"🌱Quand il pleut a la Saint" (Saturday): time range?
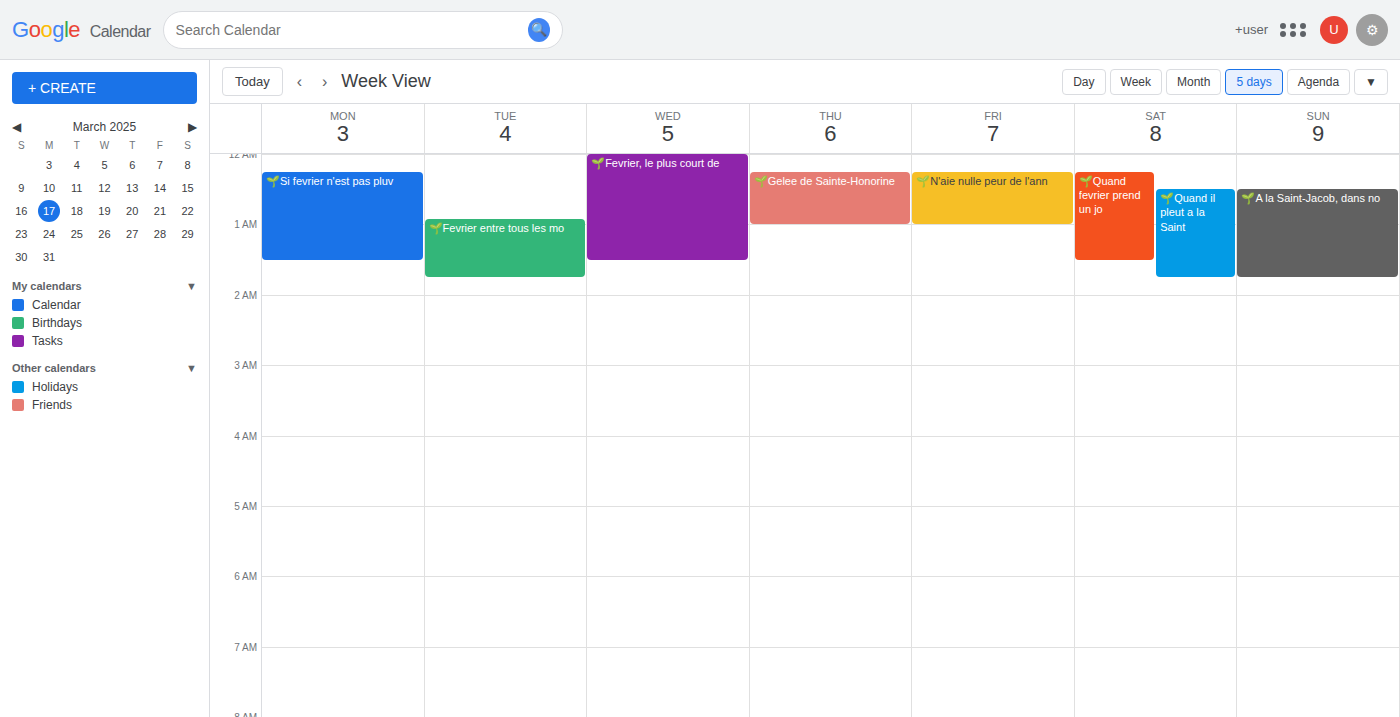
00:30 to 01:45